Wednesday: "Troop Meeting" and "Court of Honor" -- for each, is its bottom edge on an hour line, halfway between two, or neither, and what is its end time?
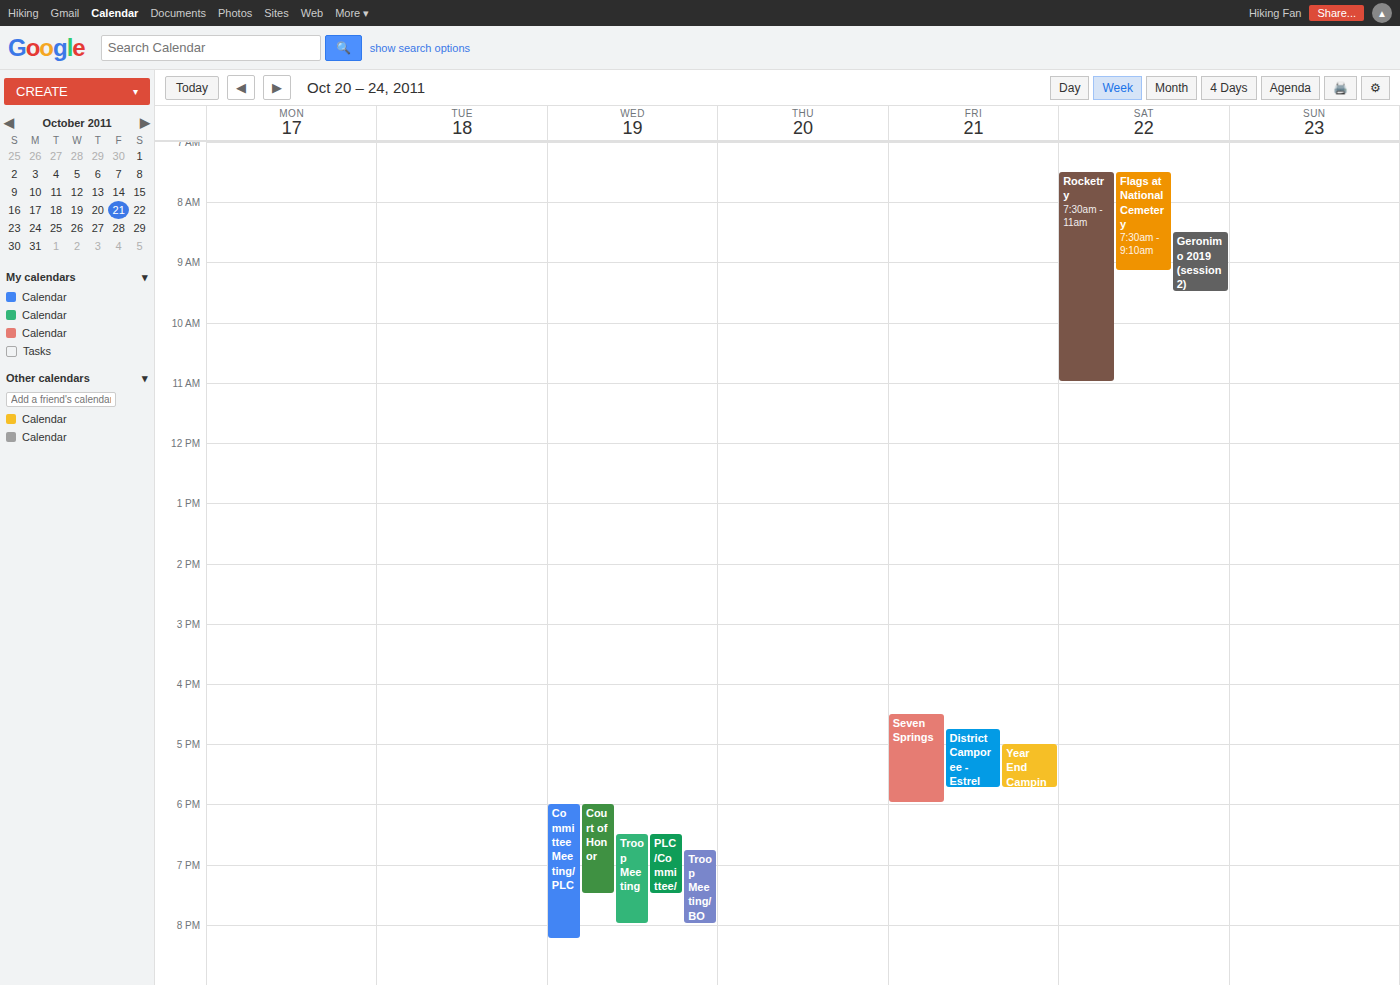
"Troop Meeting": 8:00 PM, exactly on the 8 PM line. "Court of Honor": 7:30 PM, halfway between the 7 PM and 8 PM lines.